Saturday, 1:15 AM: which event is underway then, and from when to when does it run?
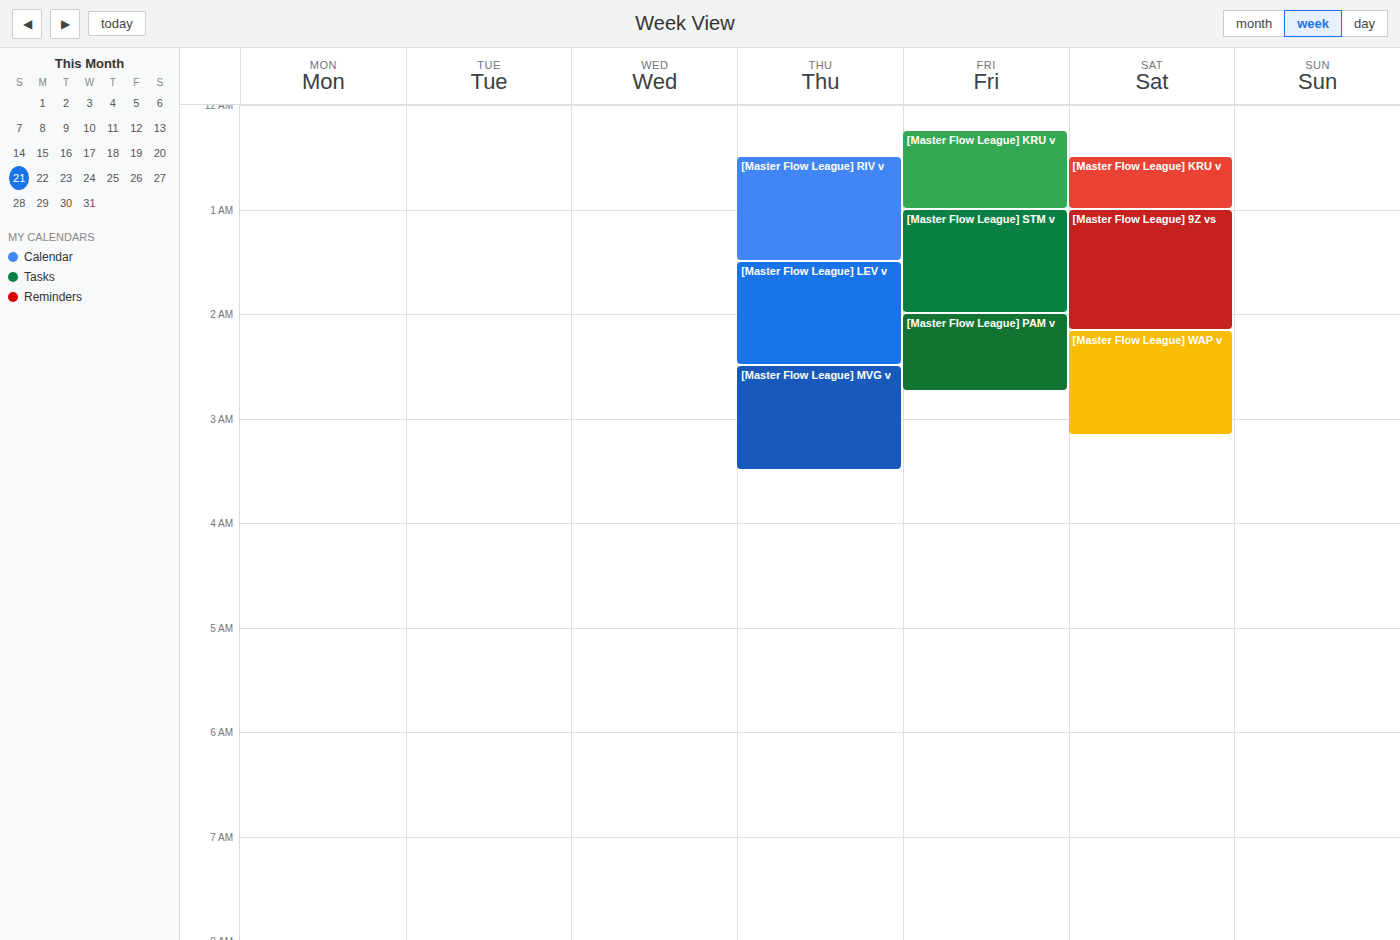
"[Master Flow League] 9Z vs", 1:00 AM to 2:10 AM